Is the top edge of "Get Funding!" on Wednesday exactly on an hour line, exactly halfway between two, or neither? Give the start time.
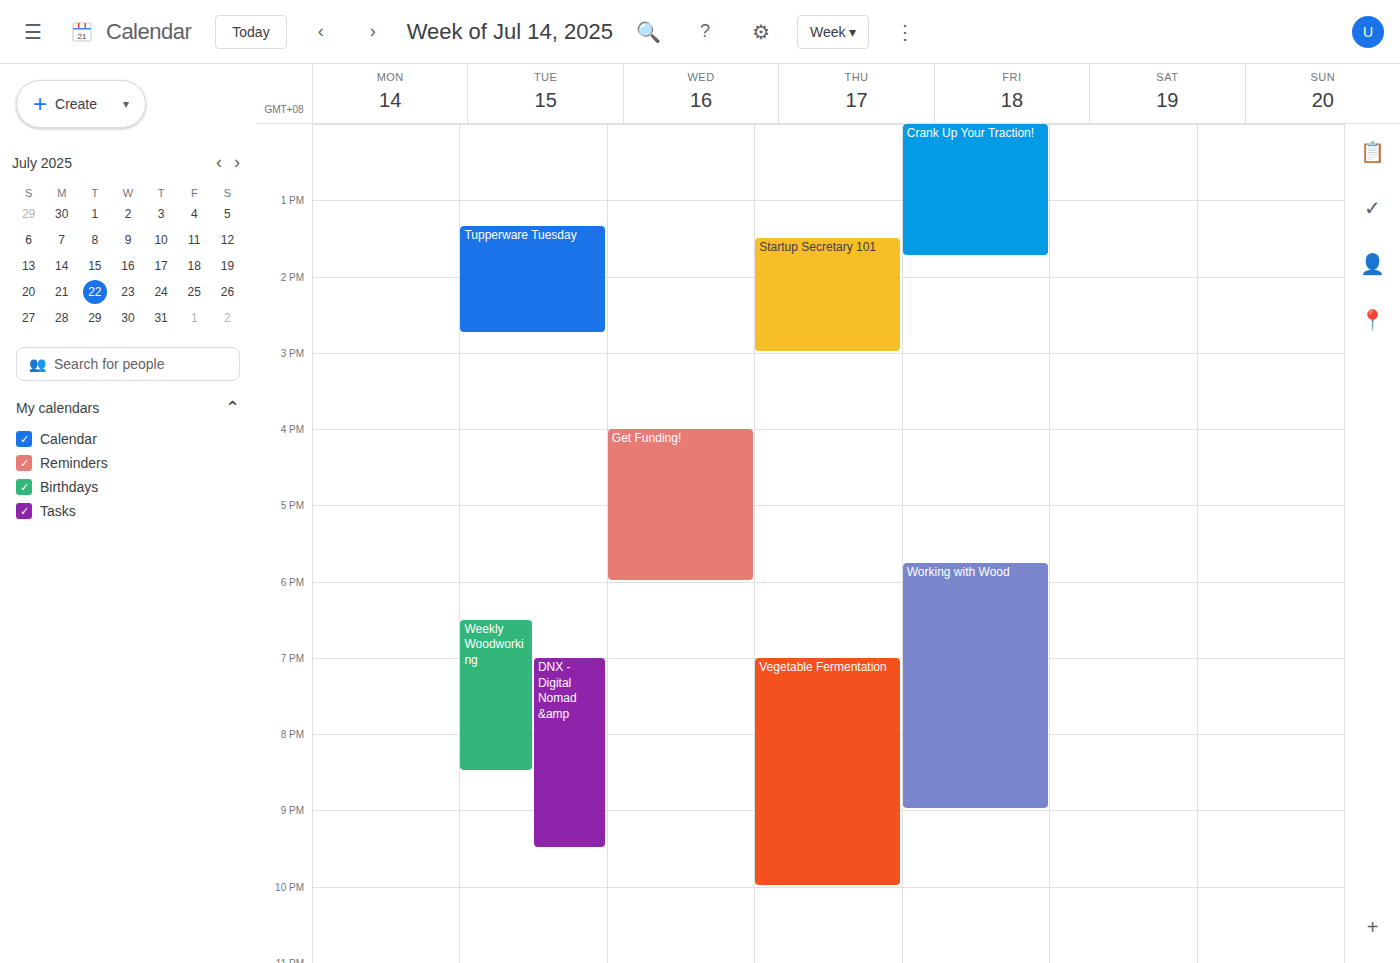
4:00 PM -- exactly on the 4 PM line.